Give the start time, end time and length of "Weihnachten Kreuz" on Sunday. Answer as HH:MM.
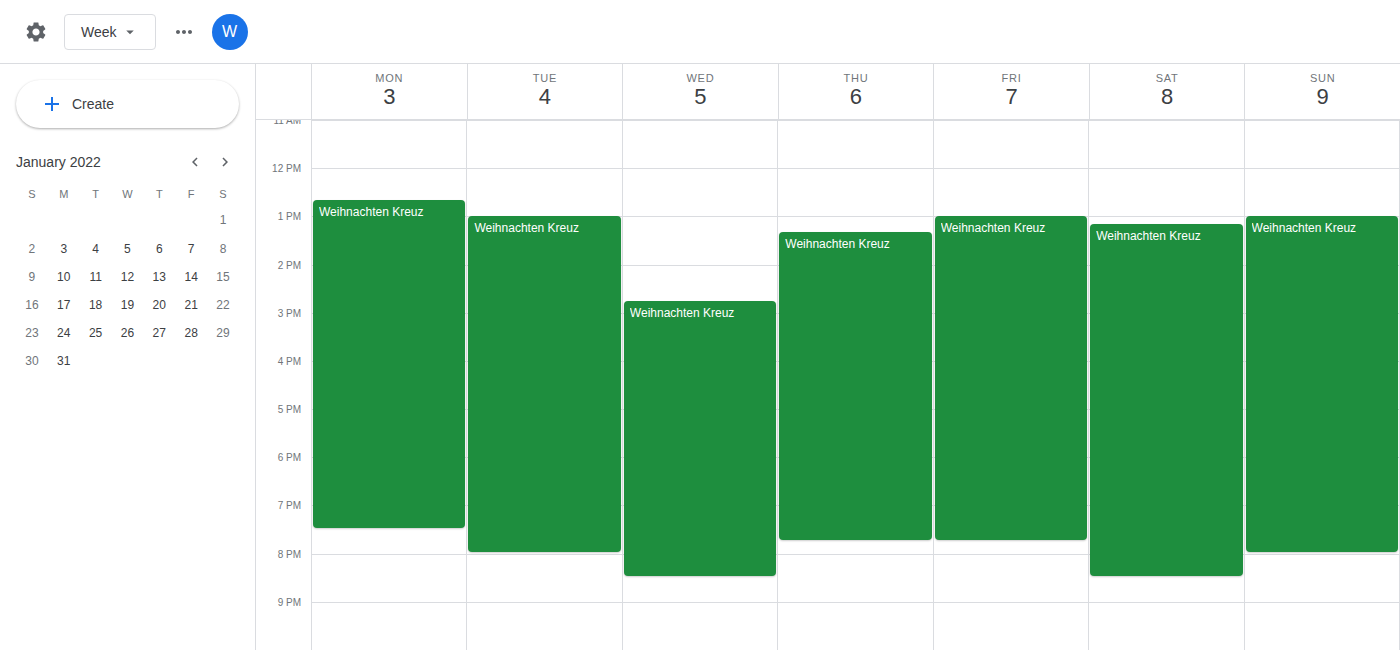
13:00 to 20:00, 7 hours